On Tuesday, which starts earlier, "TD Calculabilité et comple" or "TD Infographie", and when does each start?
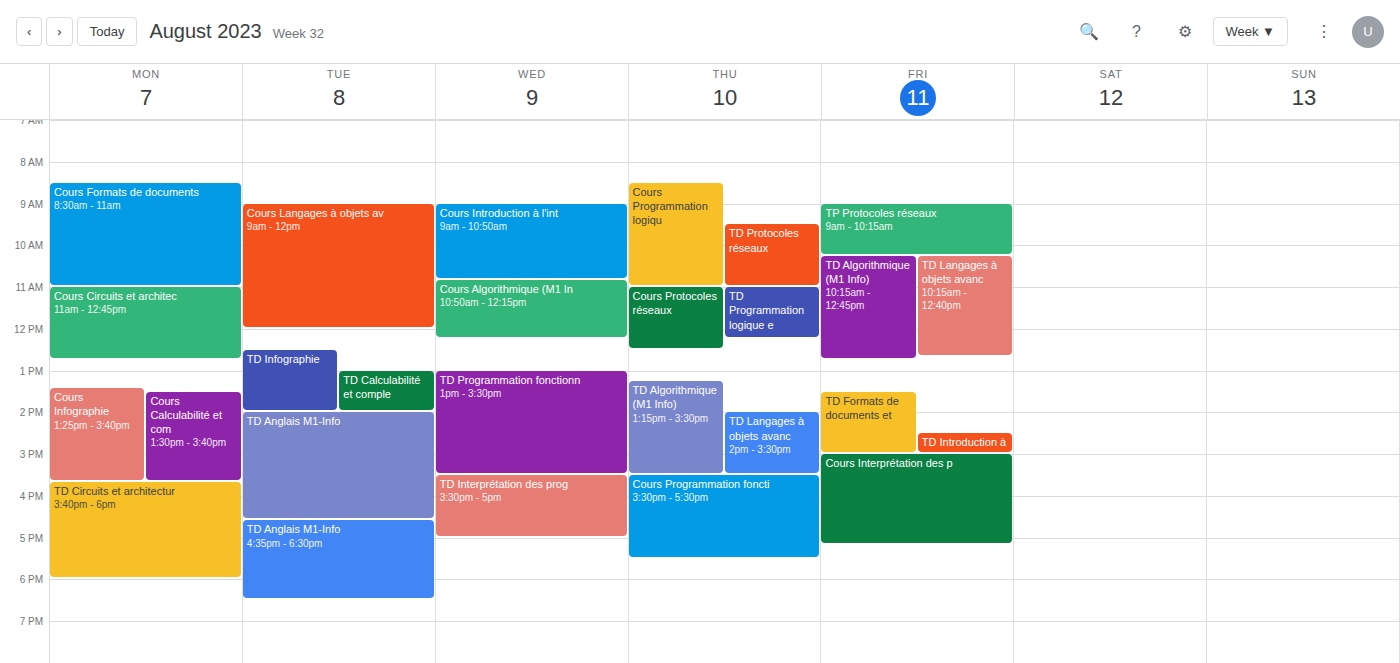
"TD Infographie" 12:30 PM; "TD Calculabilité et comple" 1:00 PM.